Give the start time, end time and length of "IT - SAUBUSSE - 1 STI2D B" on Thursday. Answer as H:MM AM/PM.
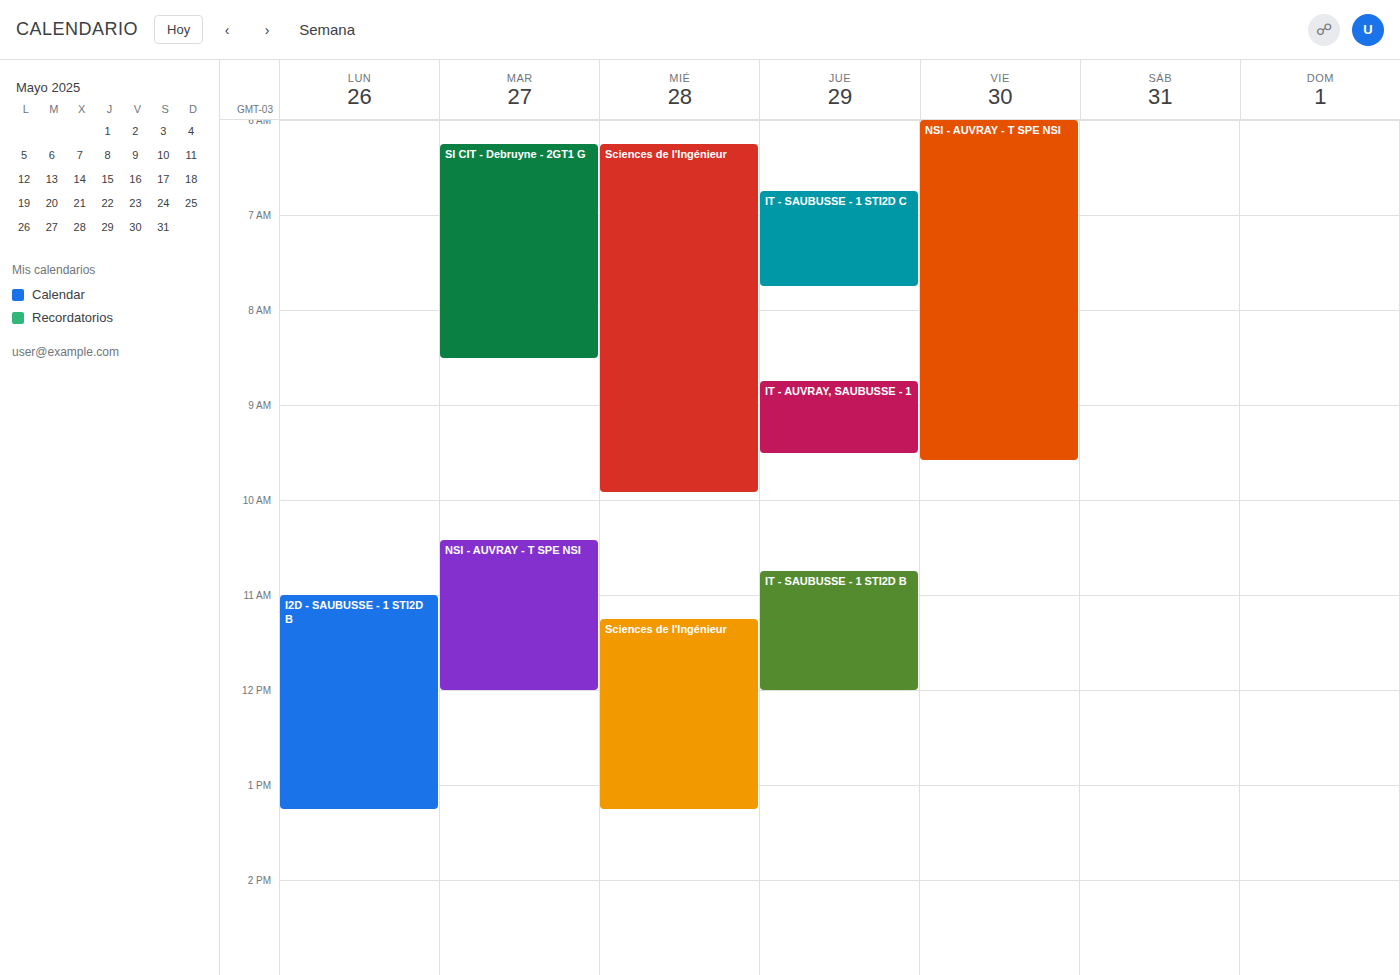
10:45 AM to 12:00 PM, 1 hour 15 minutes